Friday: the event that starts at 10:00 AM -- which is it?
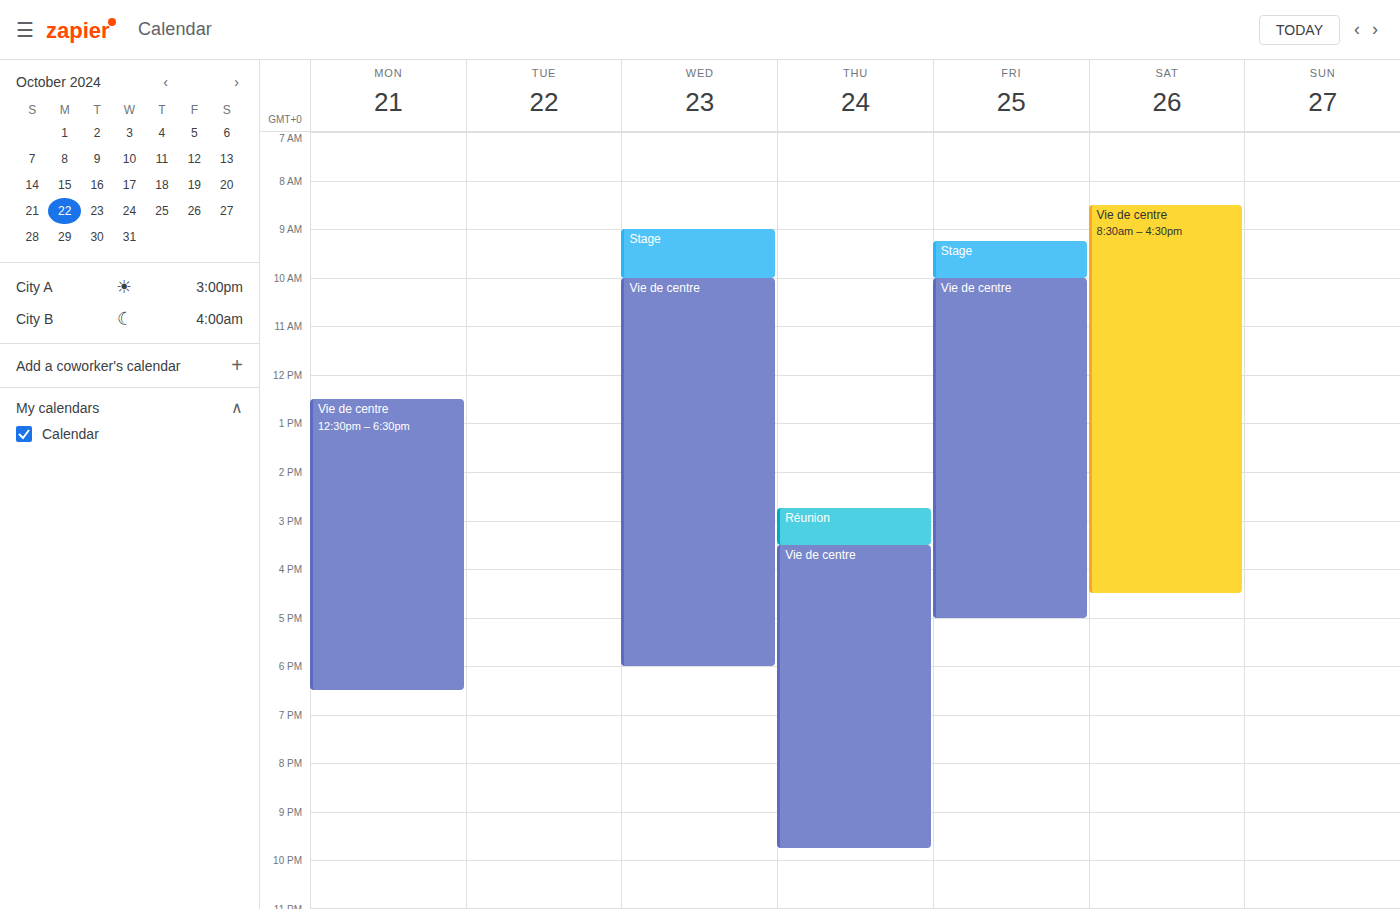
"Vie de centre"